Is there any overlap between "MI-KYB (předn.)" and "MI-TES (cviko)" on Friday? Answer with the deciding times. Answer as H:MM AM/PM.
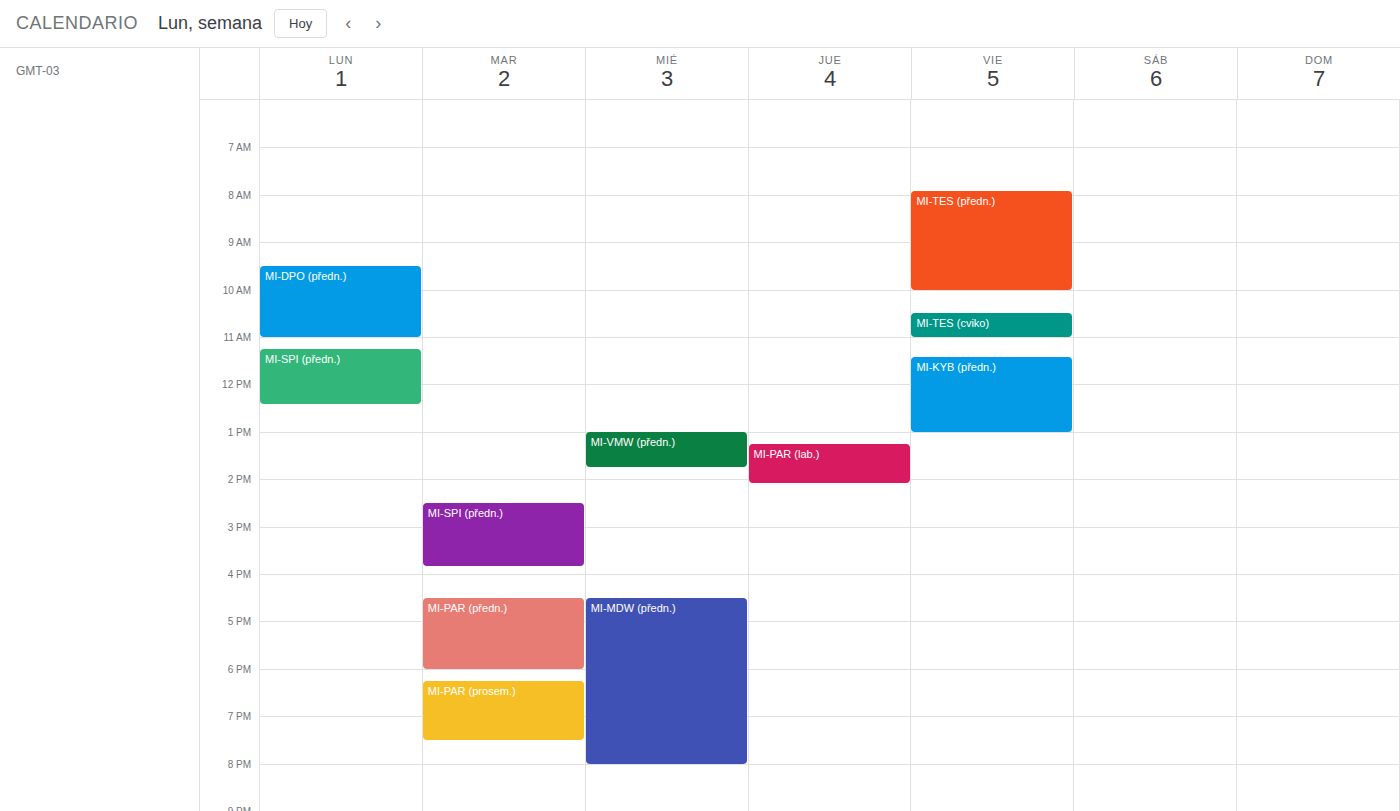
"MI-TES (cviko)" ends at 11:00 AM and "MI-KYB (předn.)" starts at 11:25 AM -- no overlap.